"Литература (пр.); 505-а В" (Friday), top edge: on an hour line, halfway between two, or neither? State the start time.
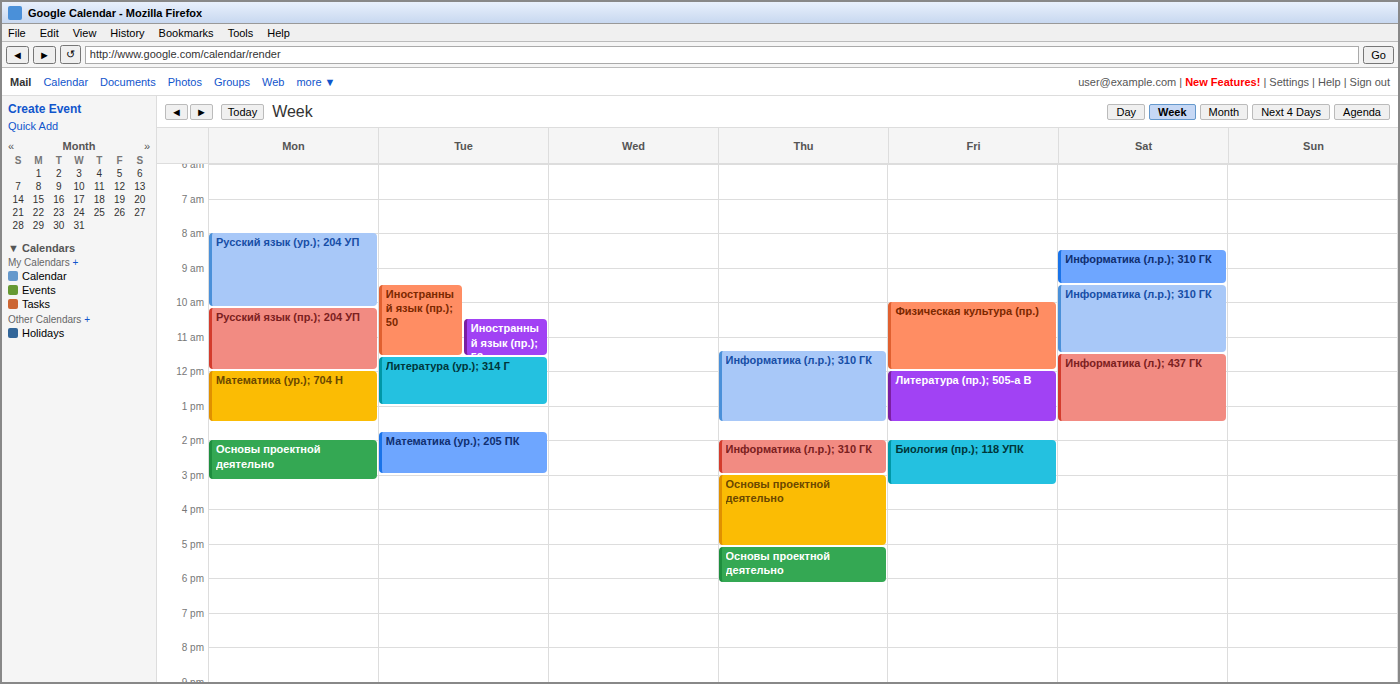
12:00 PM -- exactly on the 12 PM line.